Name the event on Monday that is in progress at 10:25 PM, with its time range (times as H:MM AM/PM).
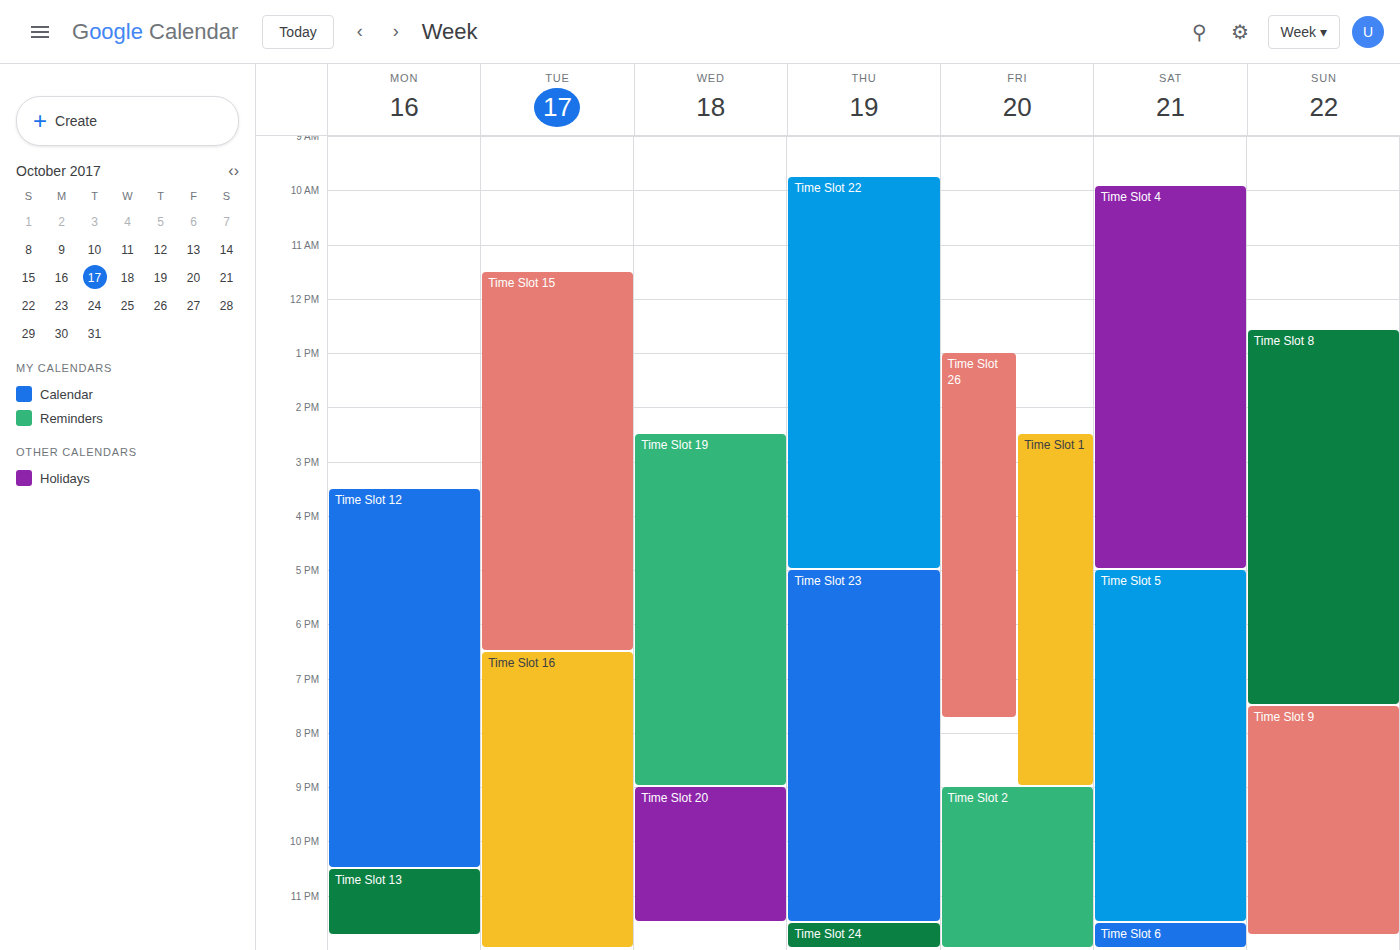
"Time Slot 12", 3:30 PM to 10:30 PM